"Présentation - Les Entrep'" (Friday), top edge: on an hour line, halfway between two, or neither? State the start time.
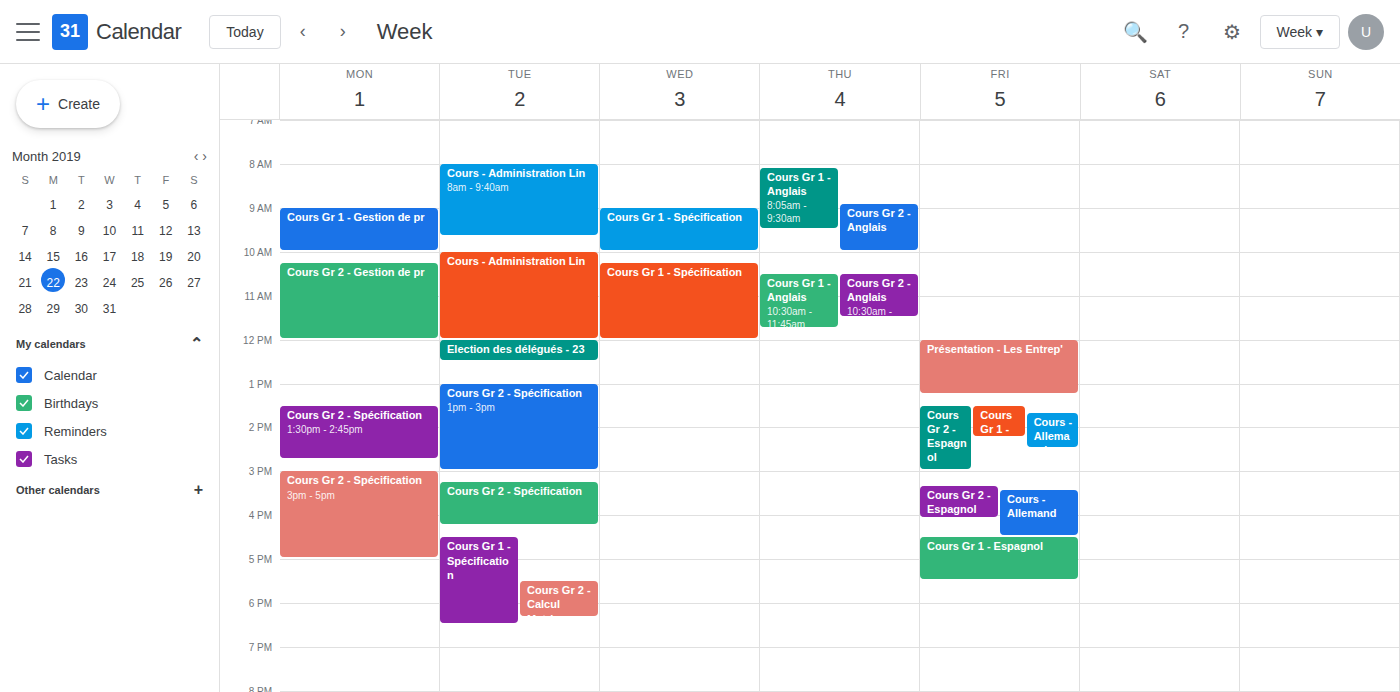
12:00 -- exactly on the 12:00 line.